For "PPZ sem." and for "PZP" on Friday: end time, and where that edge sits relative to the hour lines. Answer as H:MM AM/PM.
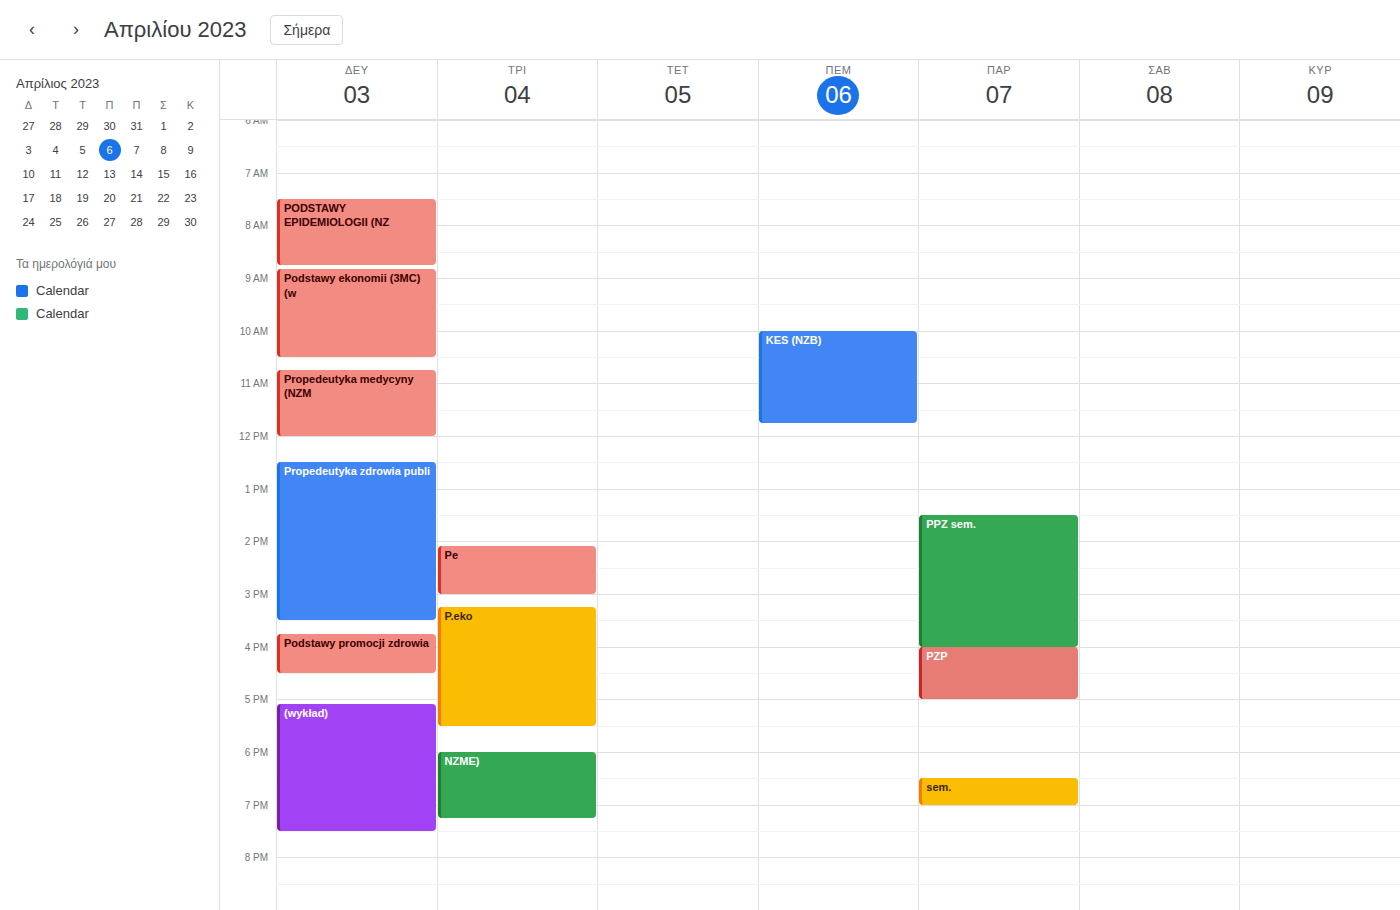
"PPZ sem.": 4:00 PM, exactly on the 4 PM line. "PZP": 5:00 PM, exactly on the 5 PM line.